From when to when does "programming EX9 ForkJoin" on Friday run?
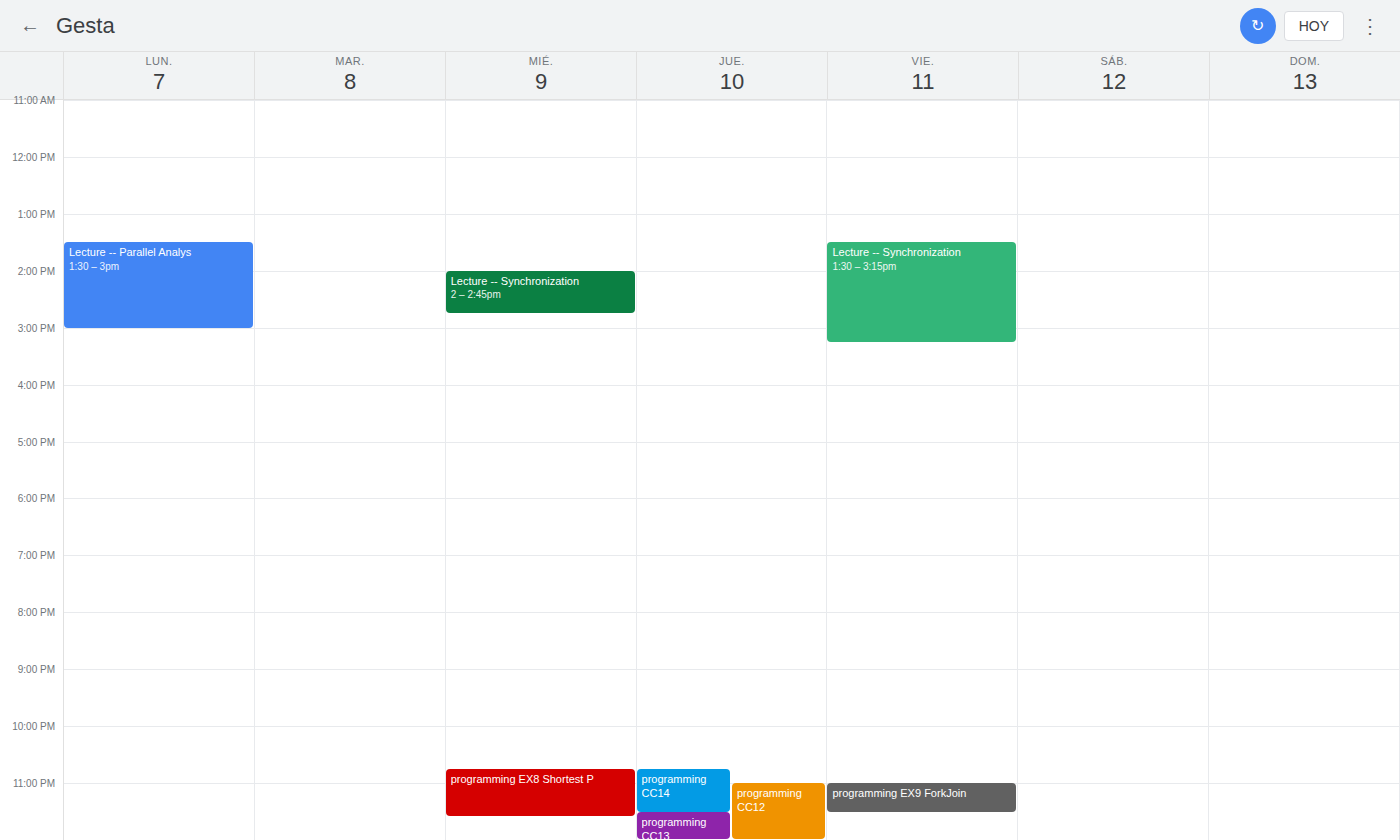
11:00 PM to 11:30 PM